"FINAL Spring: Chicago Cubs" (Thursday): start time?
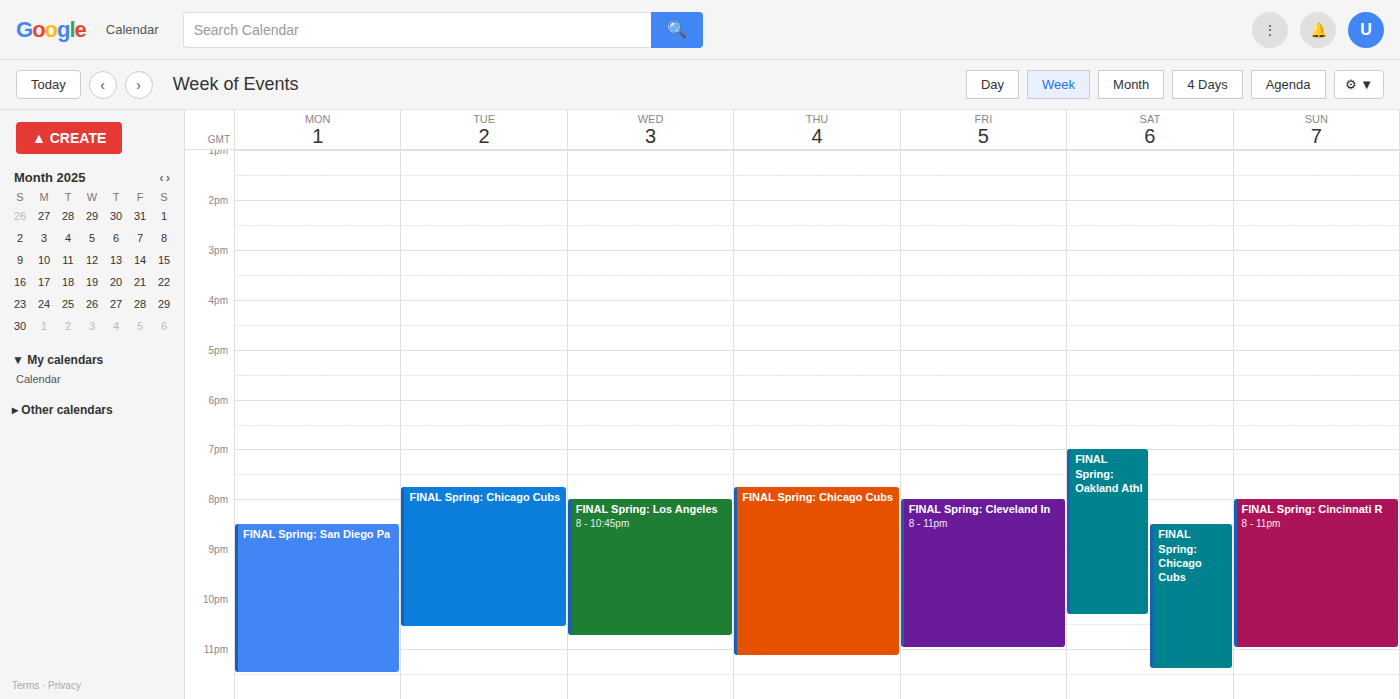
7:45 PM